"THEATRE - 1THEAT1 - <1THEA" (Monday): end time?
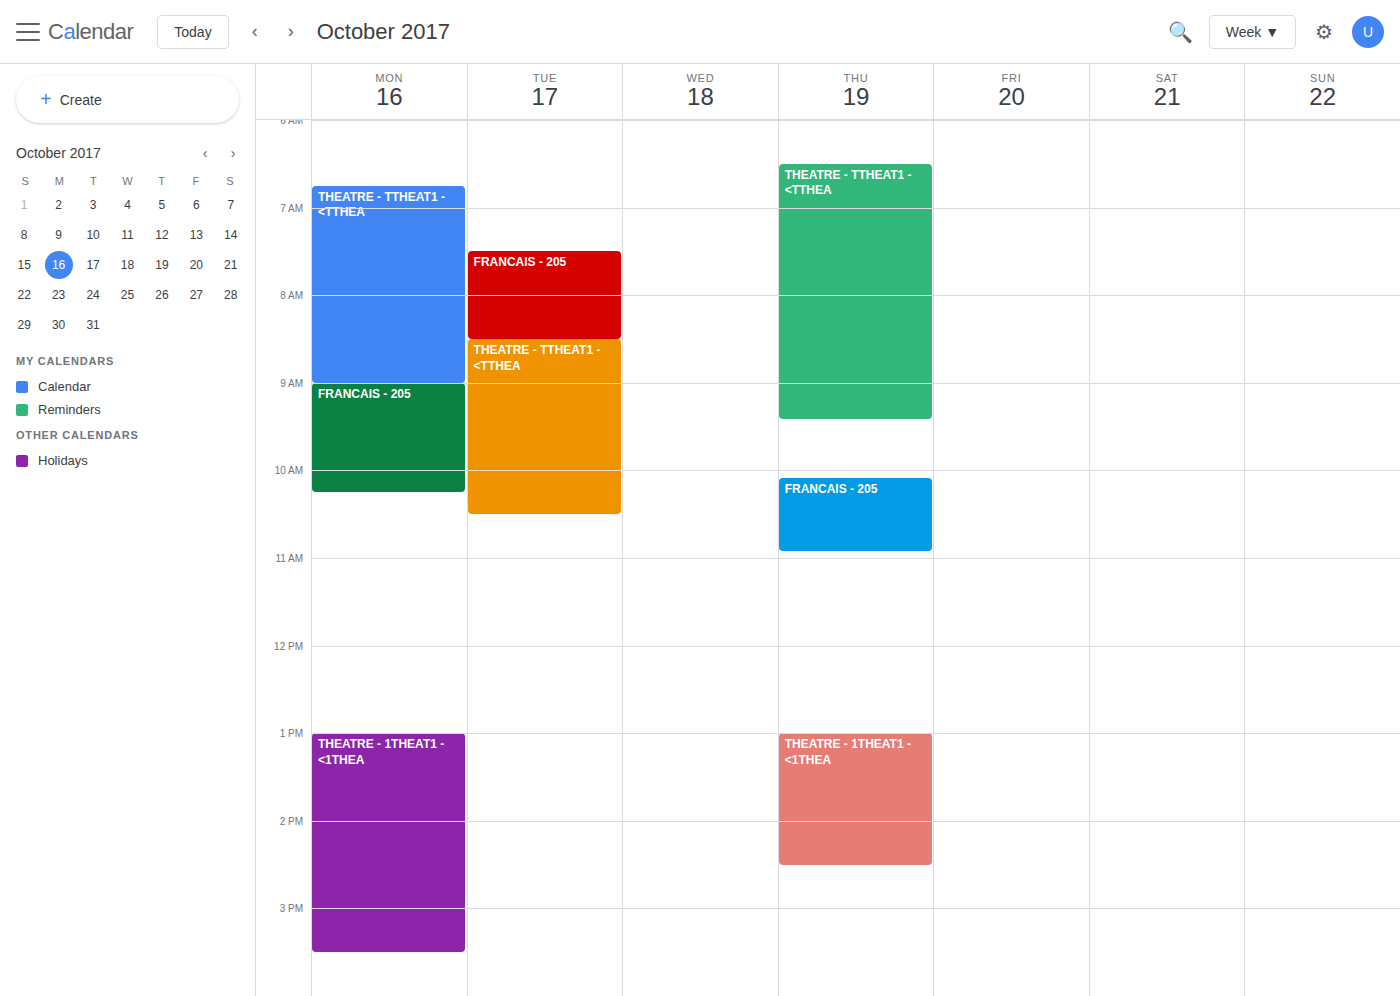
3:30 PM